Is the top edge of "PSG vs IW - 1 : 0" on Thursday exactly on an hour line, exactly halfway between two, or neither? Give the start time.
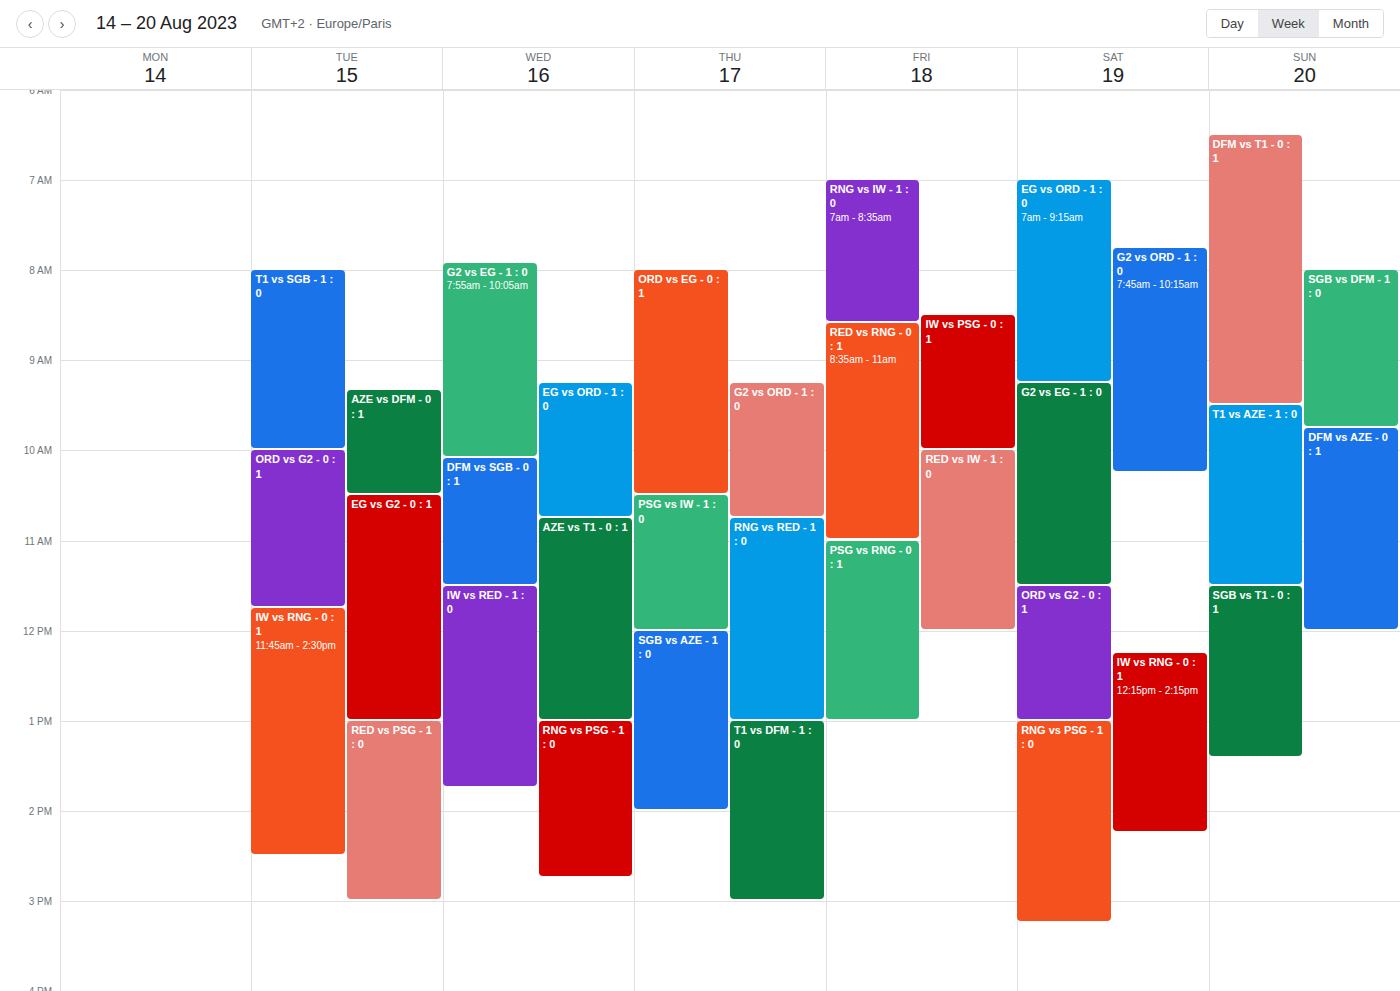
10:30 AM -- halfway between the 10 AM and 11 AM lines.